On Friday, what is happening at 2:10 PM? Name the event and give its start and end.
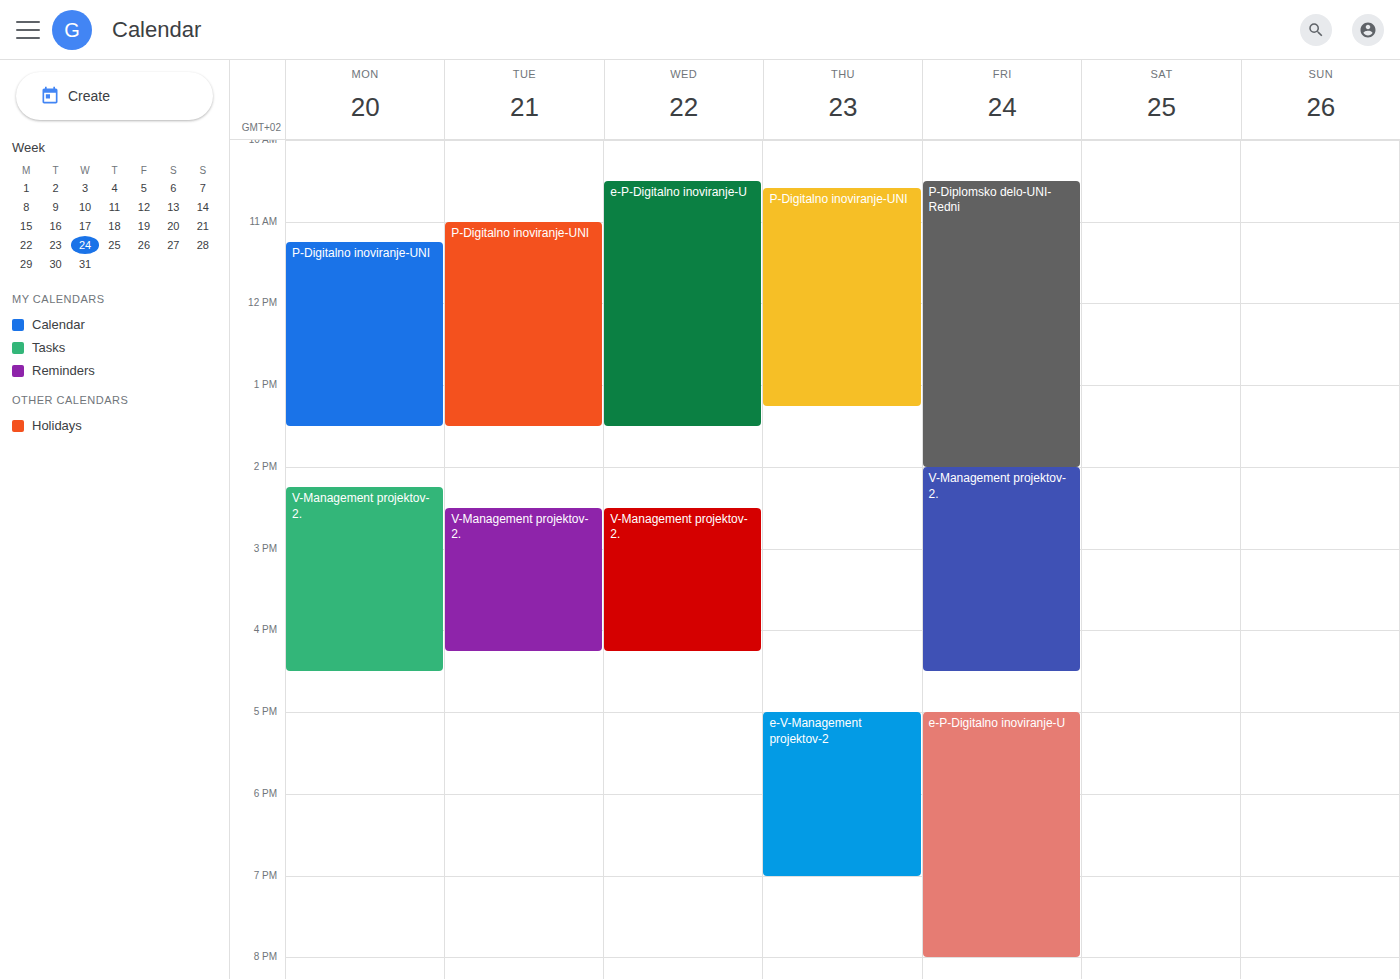
"V-Management projektov-2.", 2:00 PM to 4:30 PM